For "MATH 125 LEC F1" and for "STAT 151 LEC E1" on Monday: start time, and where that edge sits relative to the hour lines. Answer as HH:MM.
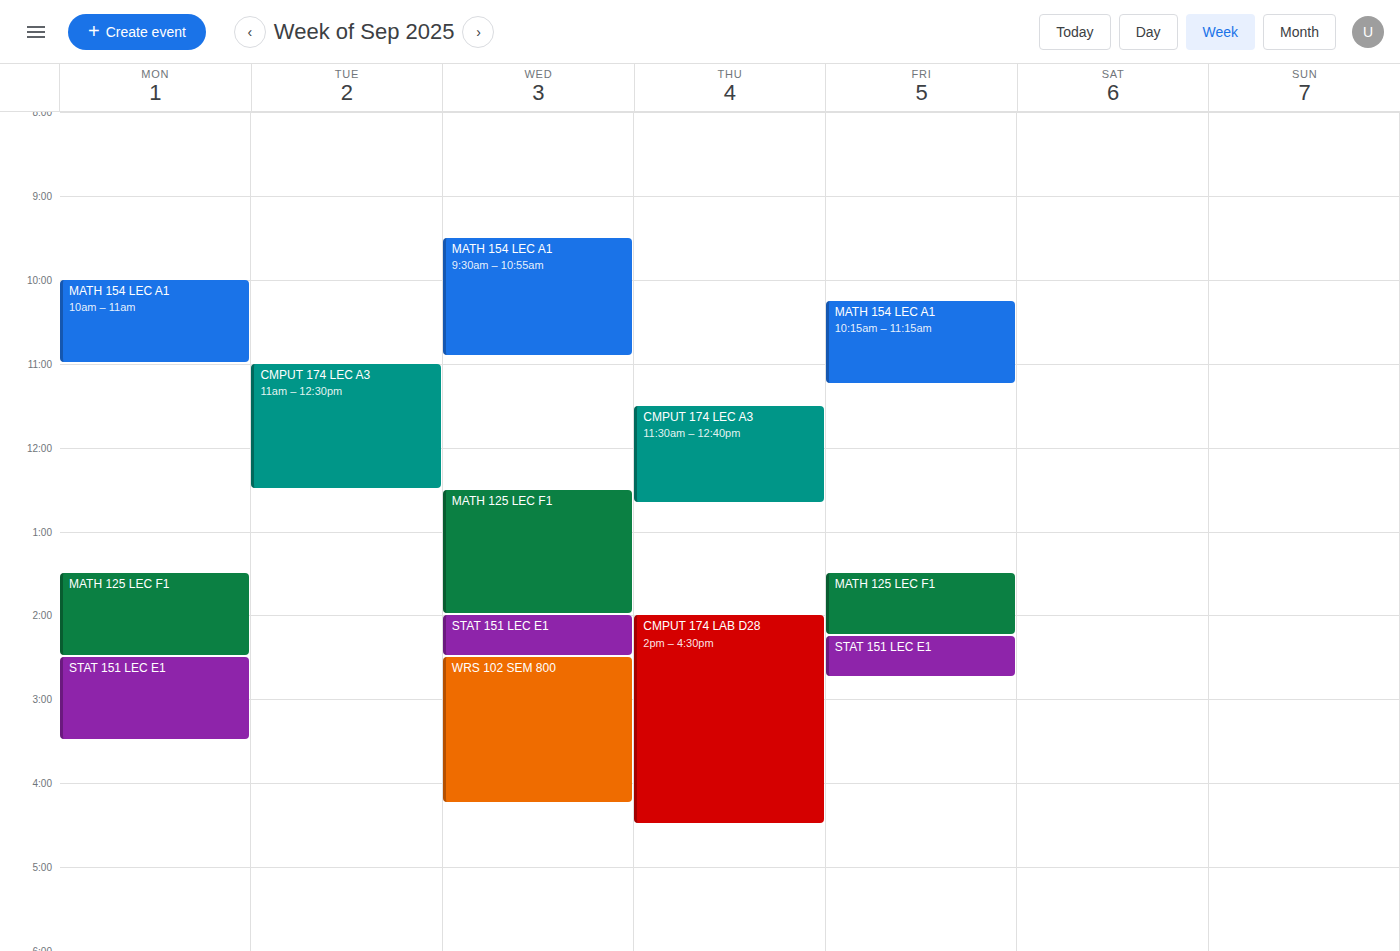
"MATH 125 LEC F1": 13:30, halfway between the 13:00 and 14:00 lines. "STAT 151 LEC E1": 14:30, halfway between the 14:00 and 15:00 lines.